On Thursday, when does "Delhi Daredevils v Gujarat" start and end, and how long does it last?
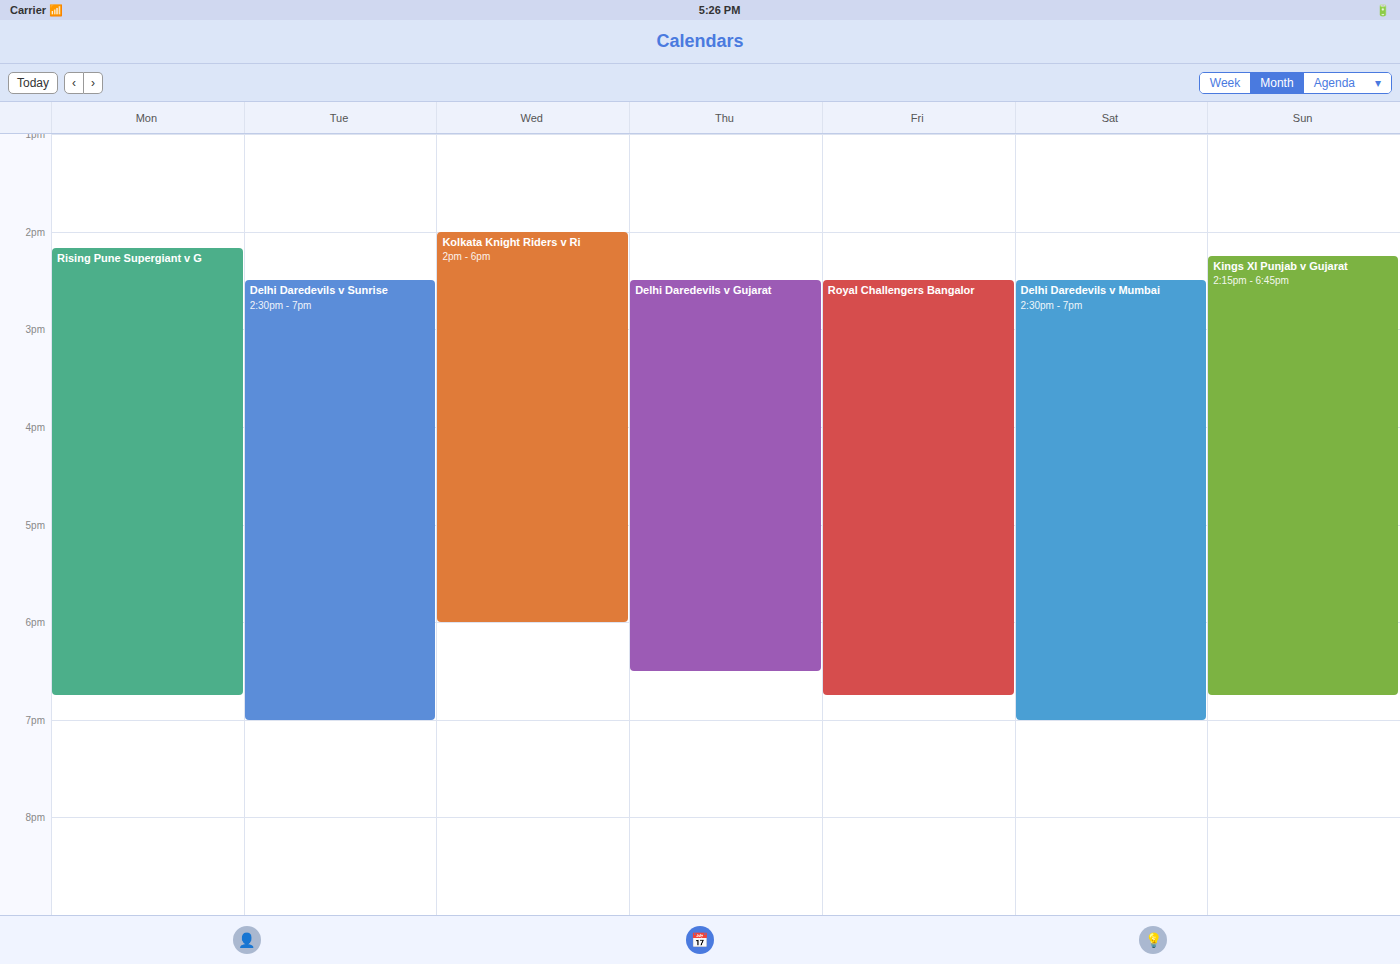
2:30 PM to 6:30 PM, 4 hours